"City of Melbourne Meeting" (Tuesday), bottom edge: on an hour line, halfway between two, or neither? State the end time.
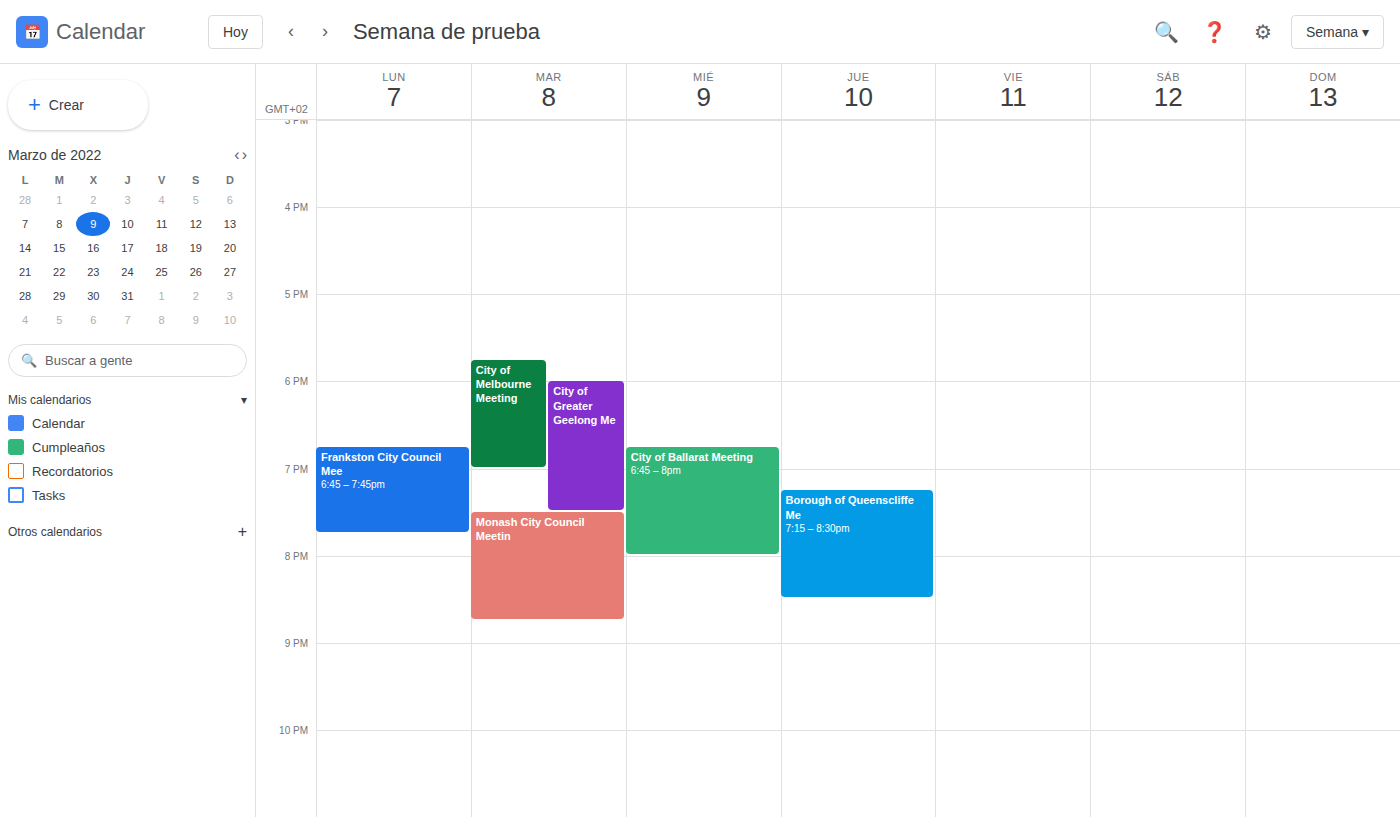
19:00 -- exactly on the 19:00 line.